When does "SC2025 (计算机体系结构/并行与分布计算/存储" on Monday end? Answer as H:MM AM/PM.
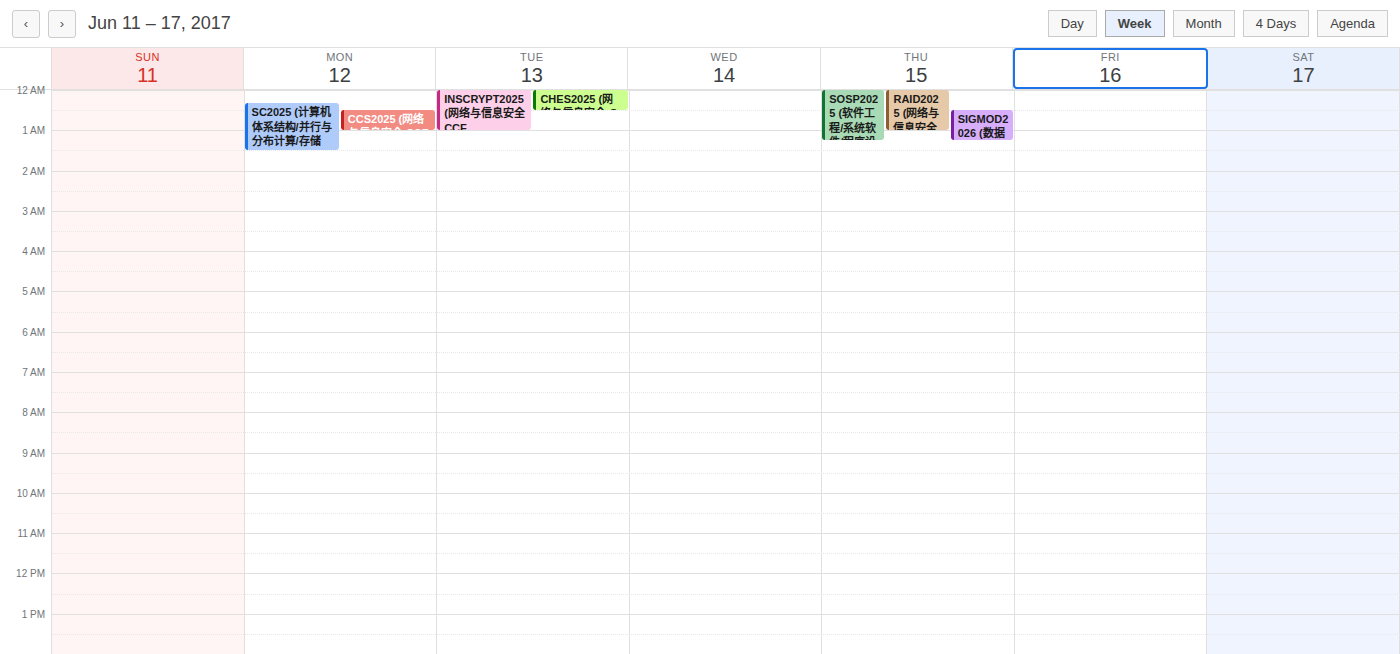
1:30 AM